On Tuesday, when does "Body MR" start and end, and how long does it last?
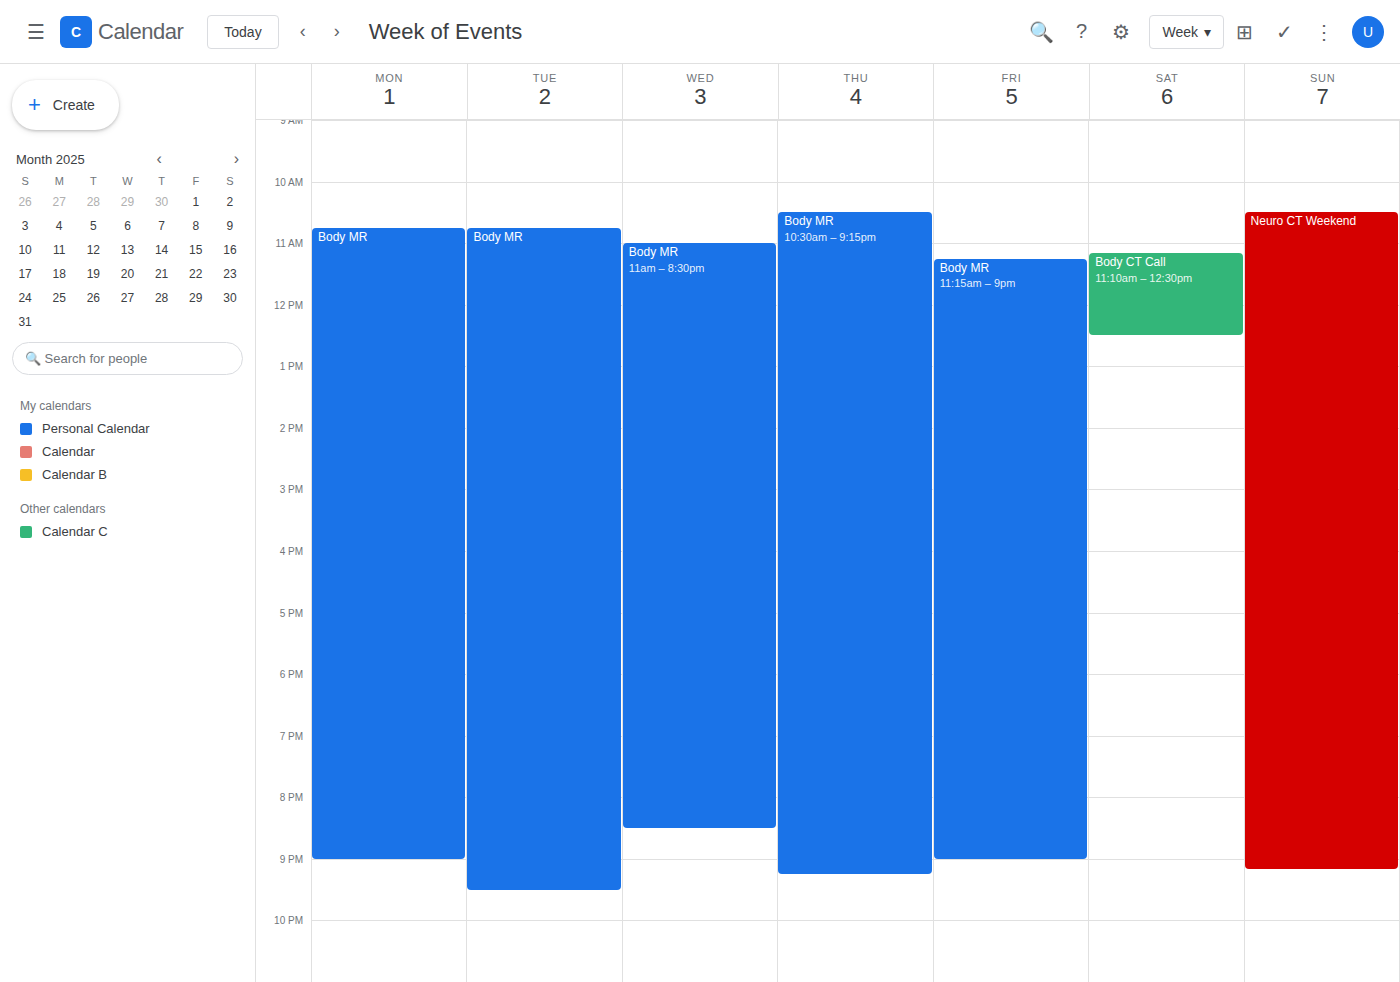
10:45 AM to 9:30 PM, 10 hours 45 minutes